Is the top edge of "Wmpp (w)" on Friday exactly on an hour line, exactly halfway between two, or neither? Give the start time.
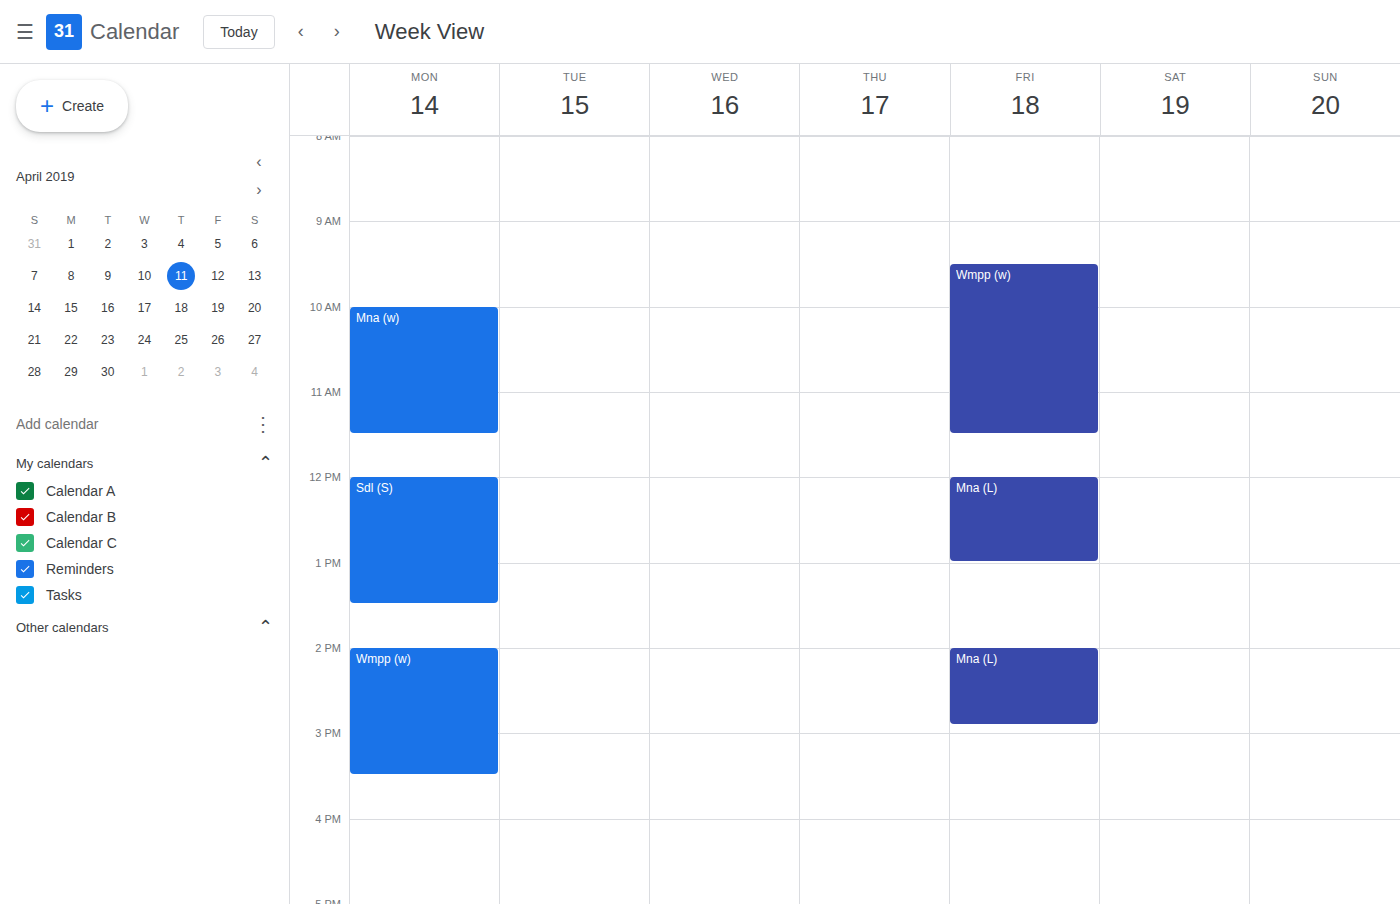
9:30 AM -- halfway between the 9 AM and 10 AM lines.